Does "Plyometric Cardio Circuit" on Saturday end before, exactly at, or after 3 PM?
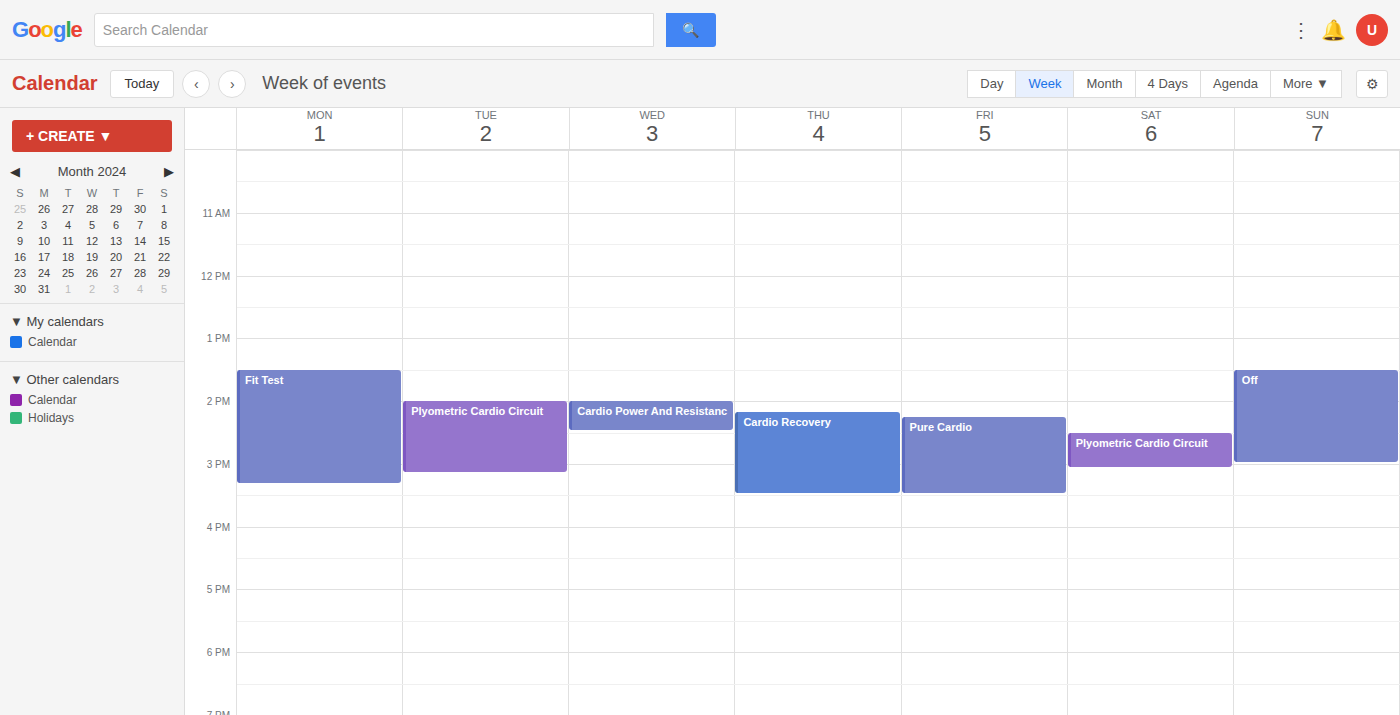
3:05 PM -- after 3 PM, 5 minutes below the 3 PM line.